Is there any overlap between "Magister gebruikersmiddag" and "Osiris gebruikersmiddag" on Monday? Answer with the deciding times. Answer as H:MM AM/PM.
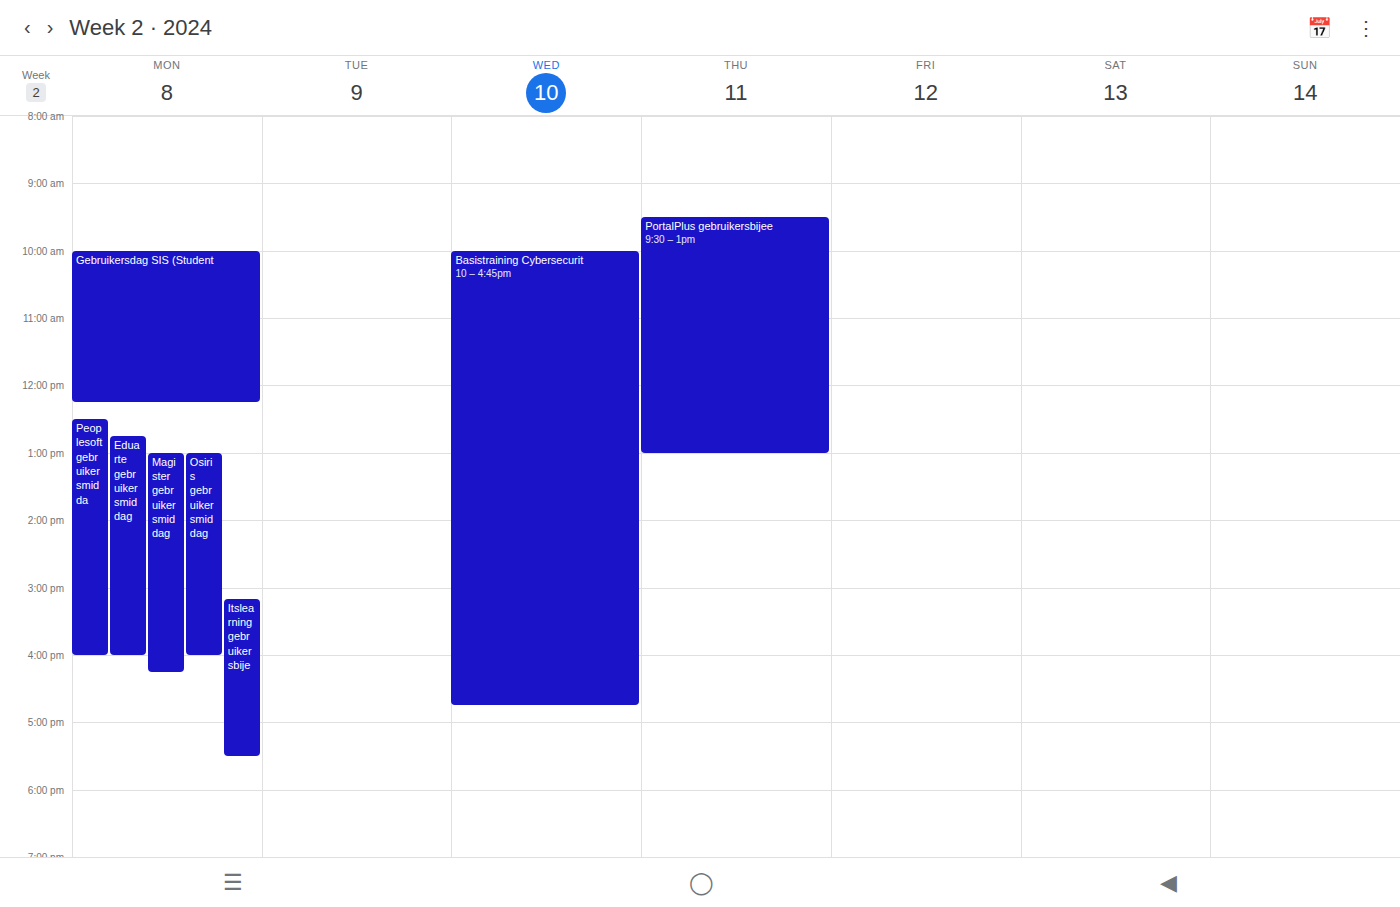
"Magister gebruikersmiddag" starts at 1:00 PM, before "Osiris gebruikersmiddag" ends at 4:00 PM -- they overlap.